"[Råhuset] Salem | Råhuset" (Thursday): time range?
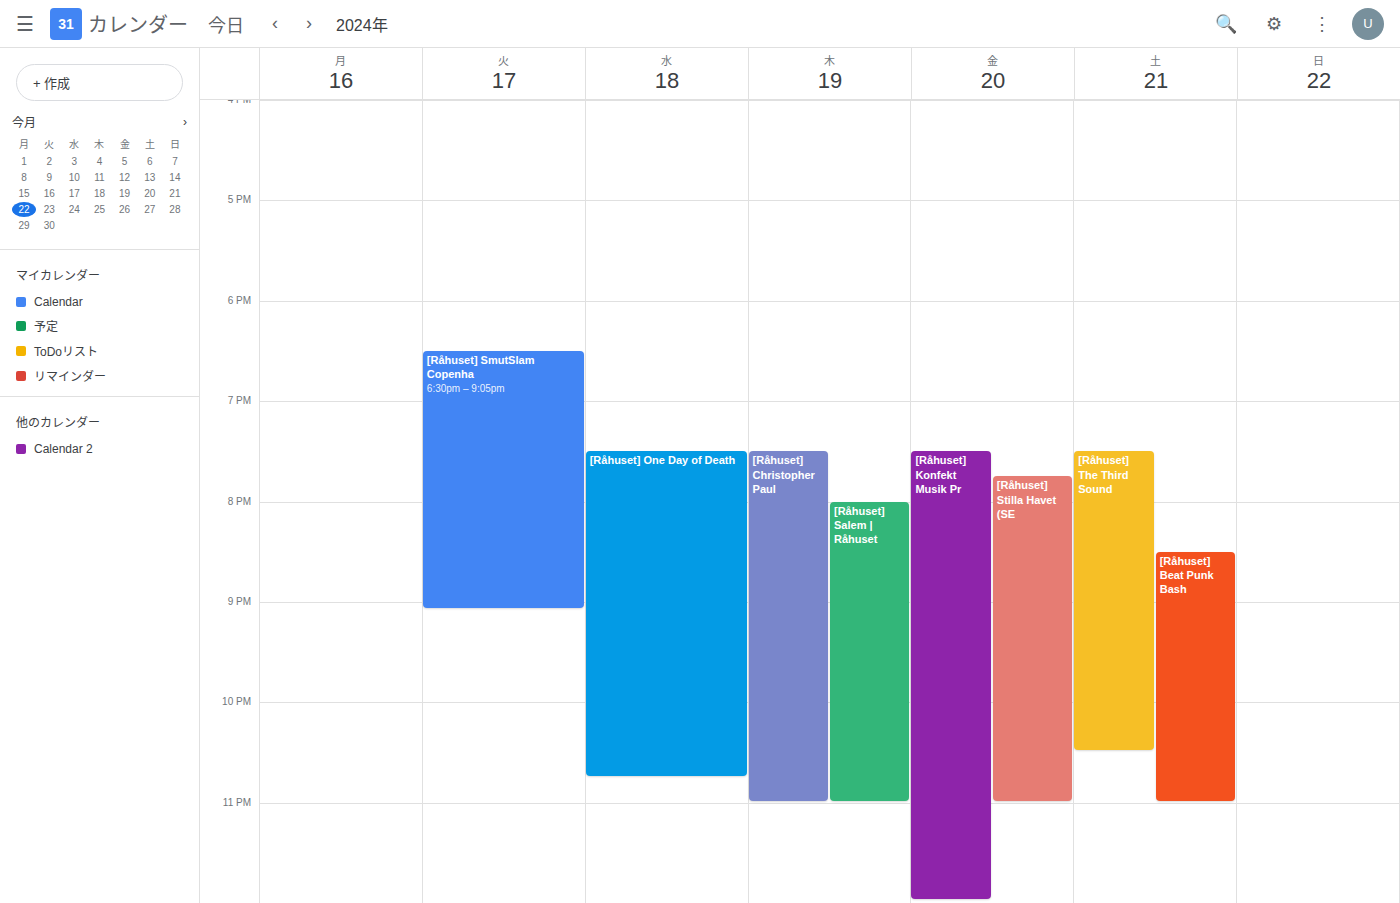
8:00 PM to 11:00 PM